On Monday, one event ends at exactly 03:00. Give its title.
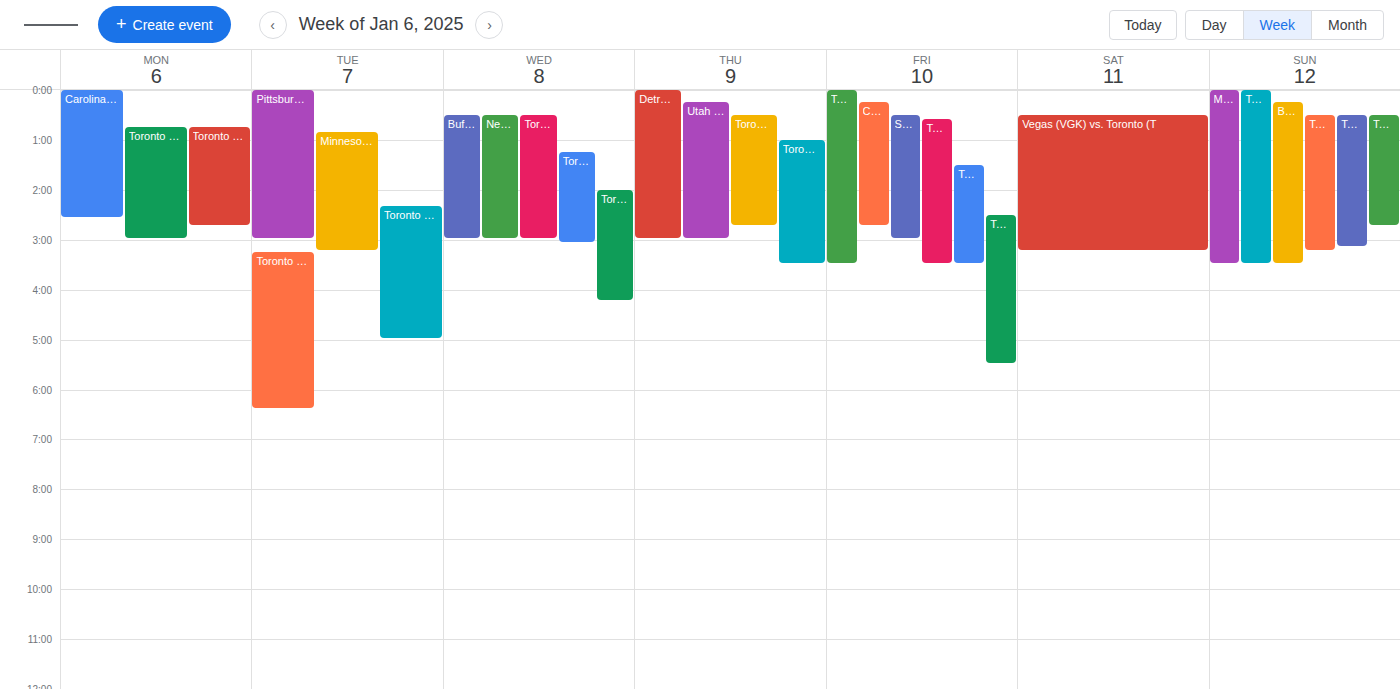
"Toronto (TOR) vs. Dallas ("